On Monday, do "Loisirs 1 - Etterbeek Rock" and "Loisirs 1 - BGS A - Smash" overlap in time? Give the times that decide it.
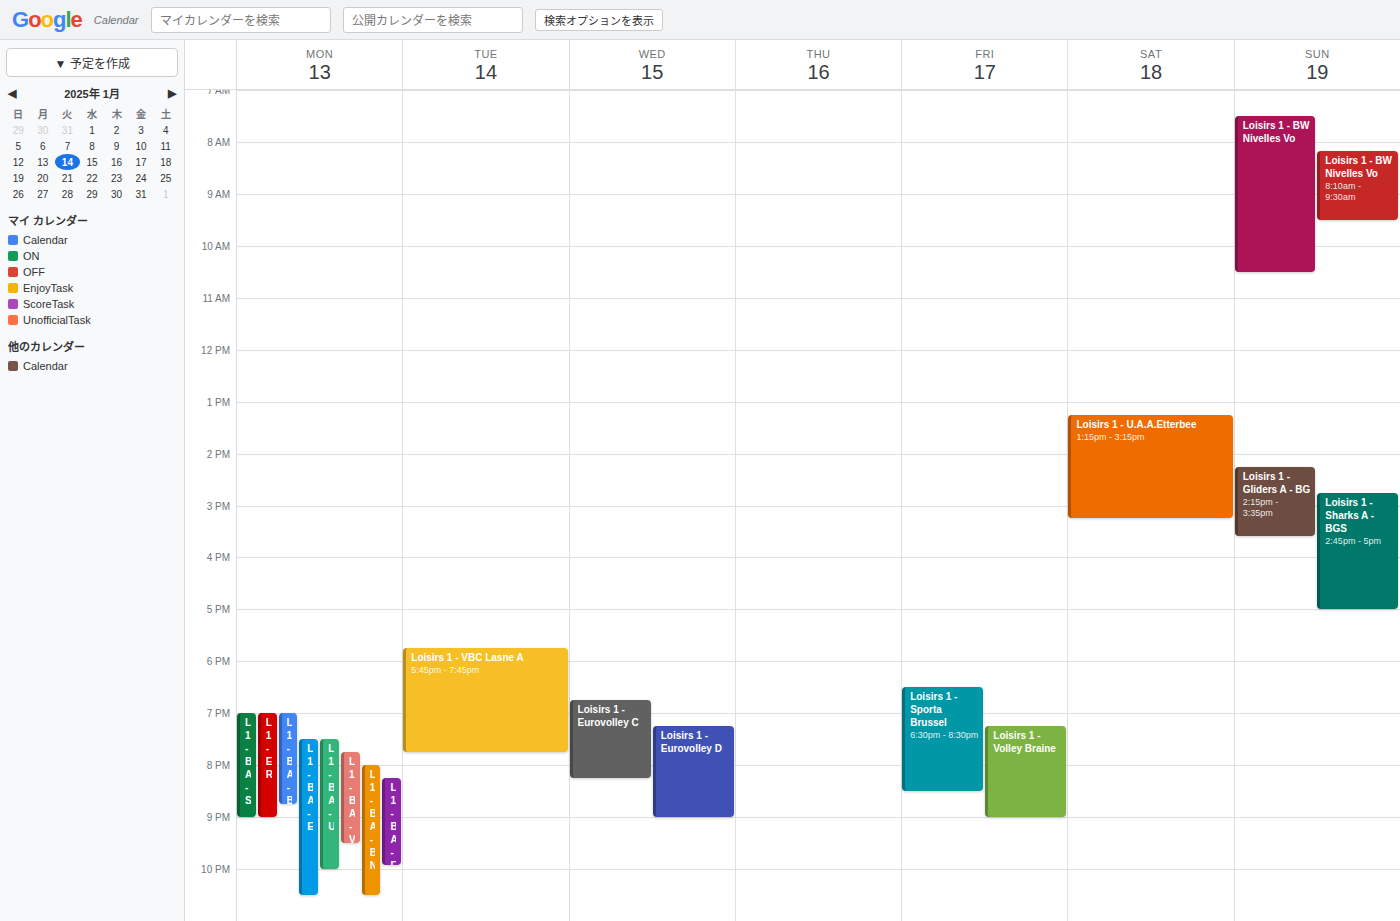
"Loisirs 1 - BGS A - Smash" runs 7:00 PM to 9:00 PM, inside "Loisirs 1 - Etterbeek Rock" -- they overlap.